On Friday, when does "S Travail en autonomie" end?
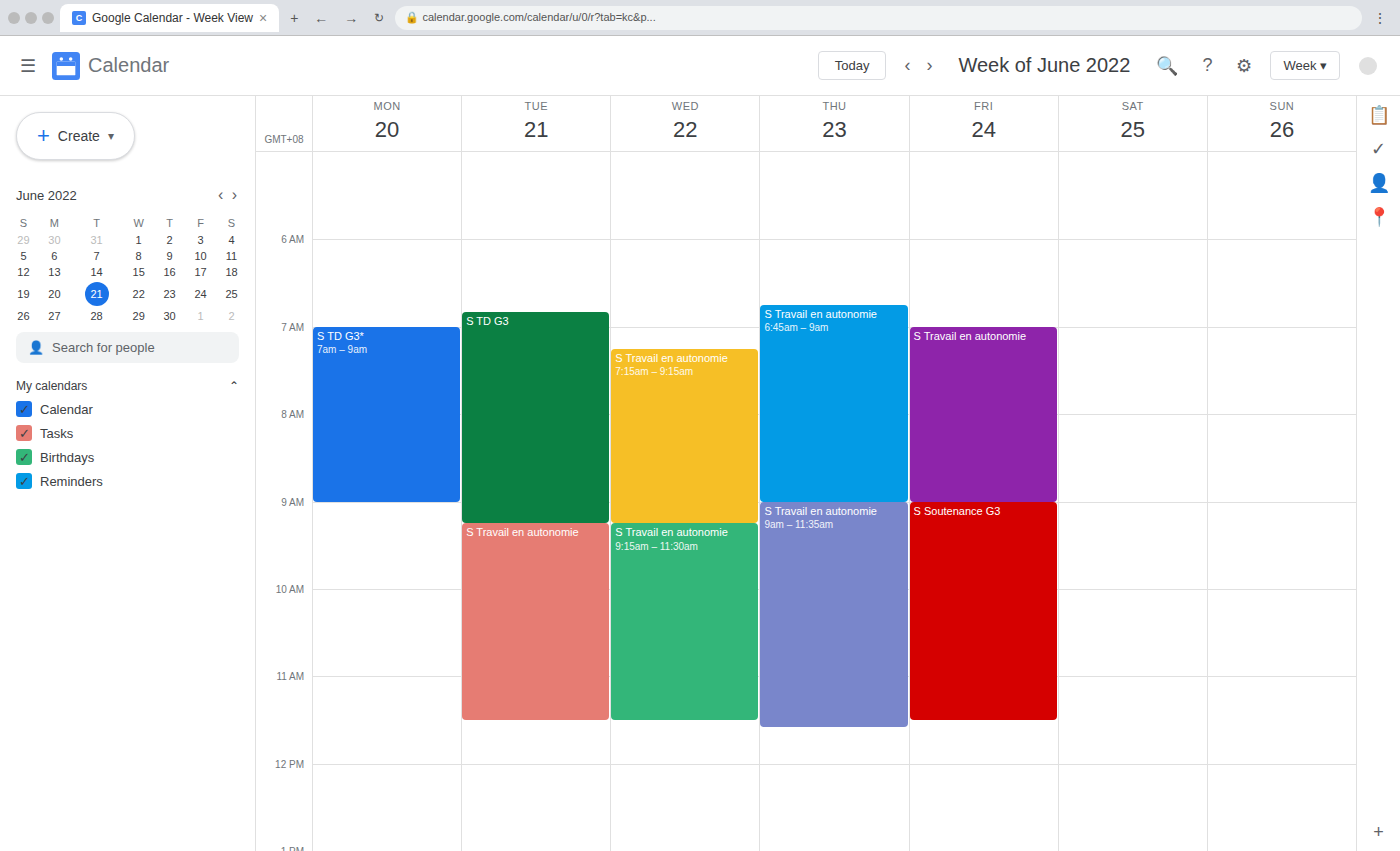
9:00 AM